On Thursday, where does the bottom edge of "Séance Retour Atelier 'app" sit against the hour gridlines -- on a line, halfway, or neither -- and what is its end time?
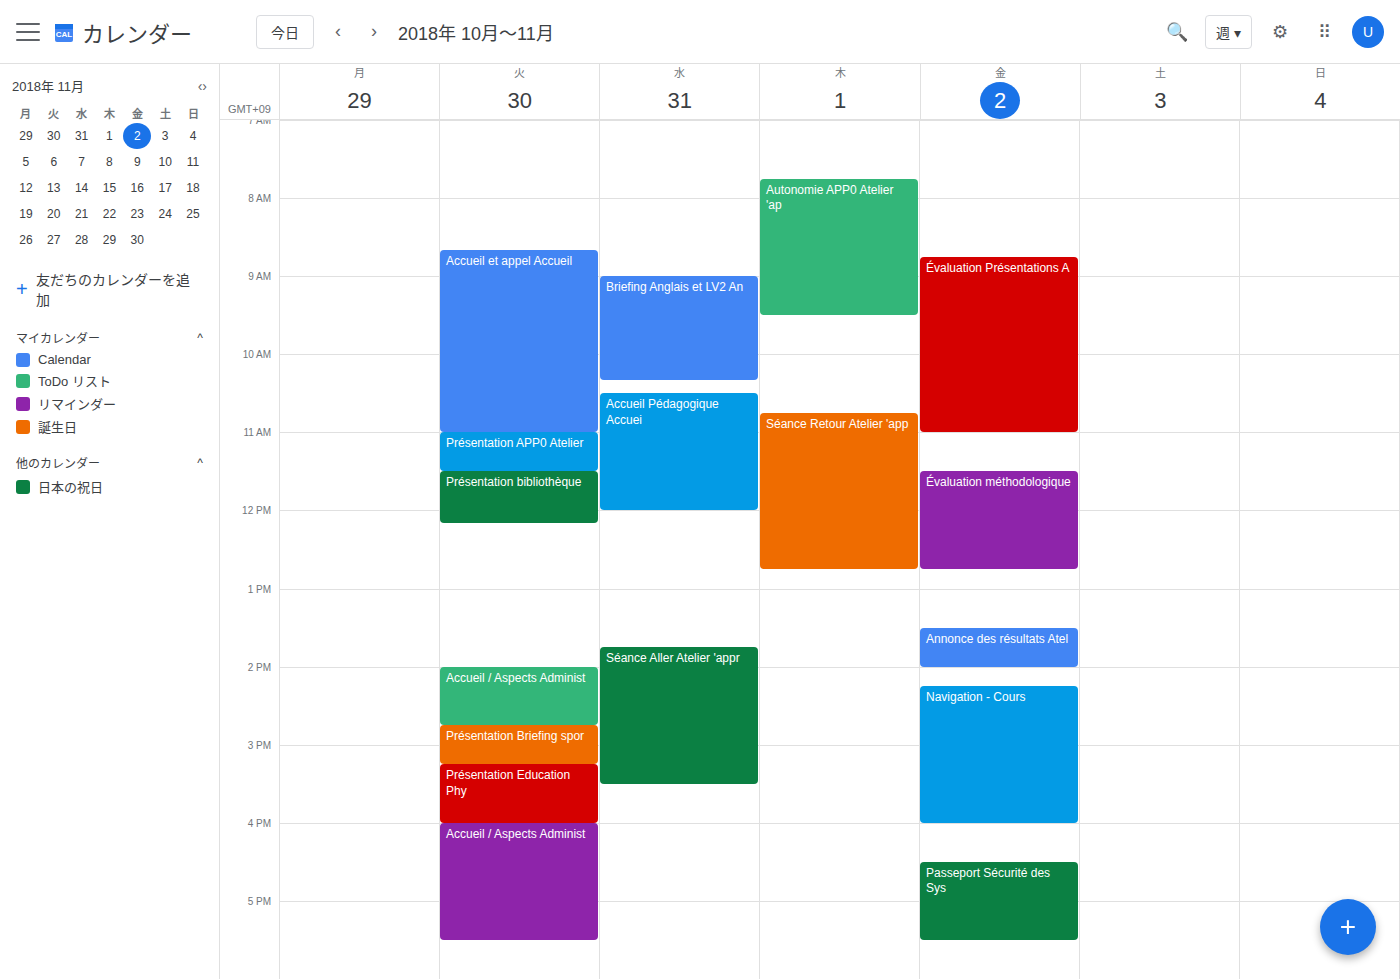
12:45 PM -- neither: three quarters of the way from the 12 PM line to the 1 PM line.